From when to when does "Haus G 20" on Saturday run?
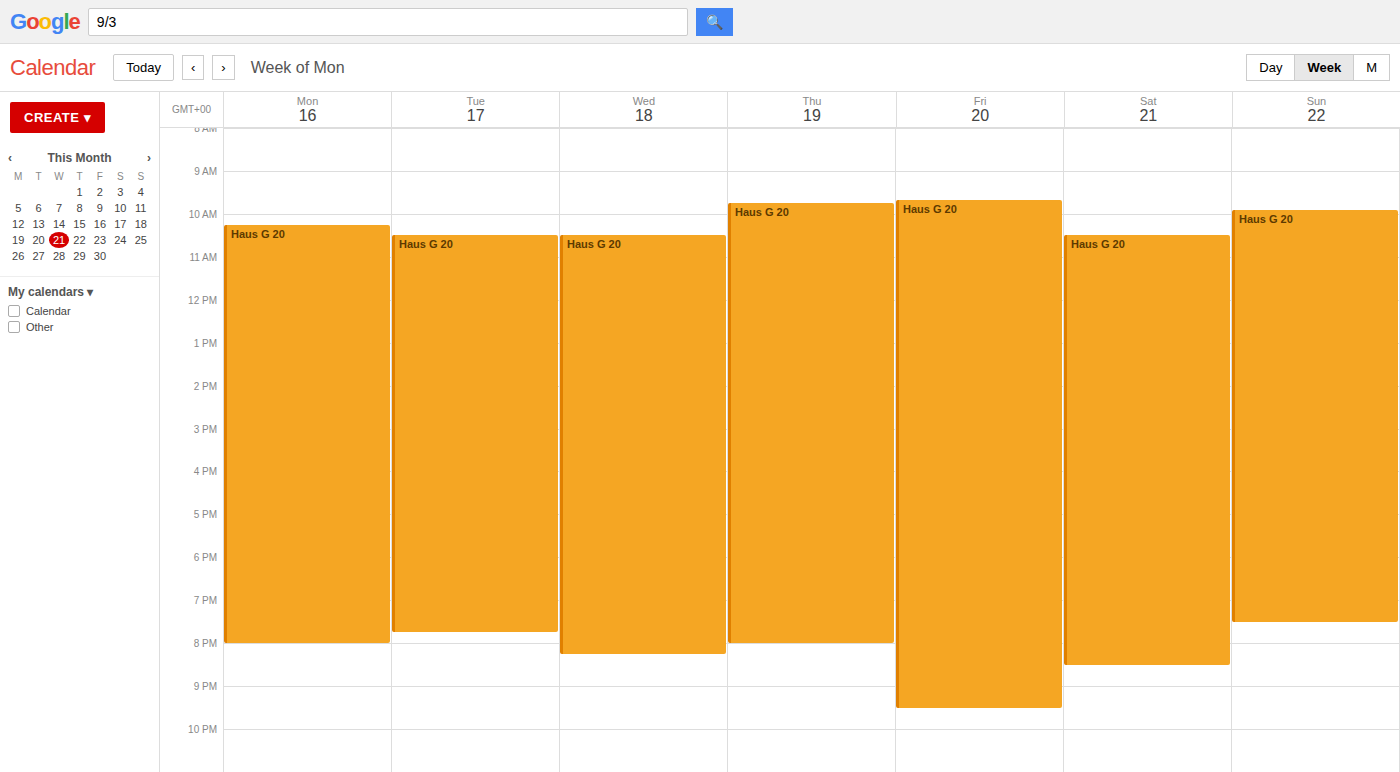
10:30 AM to 8:30 PM